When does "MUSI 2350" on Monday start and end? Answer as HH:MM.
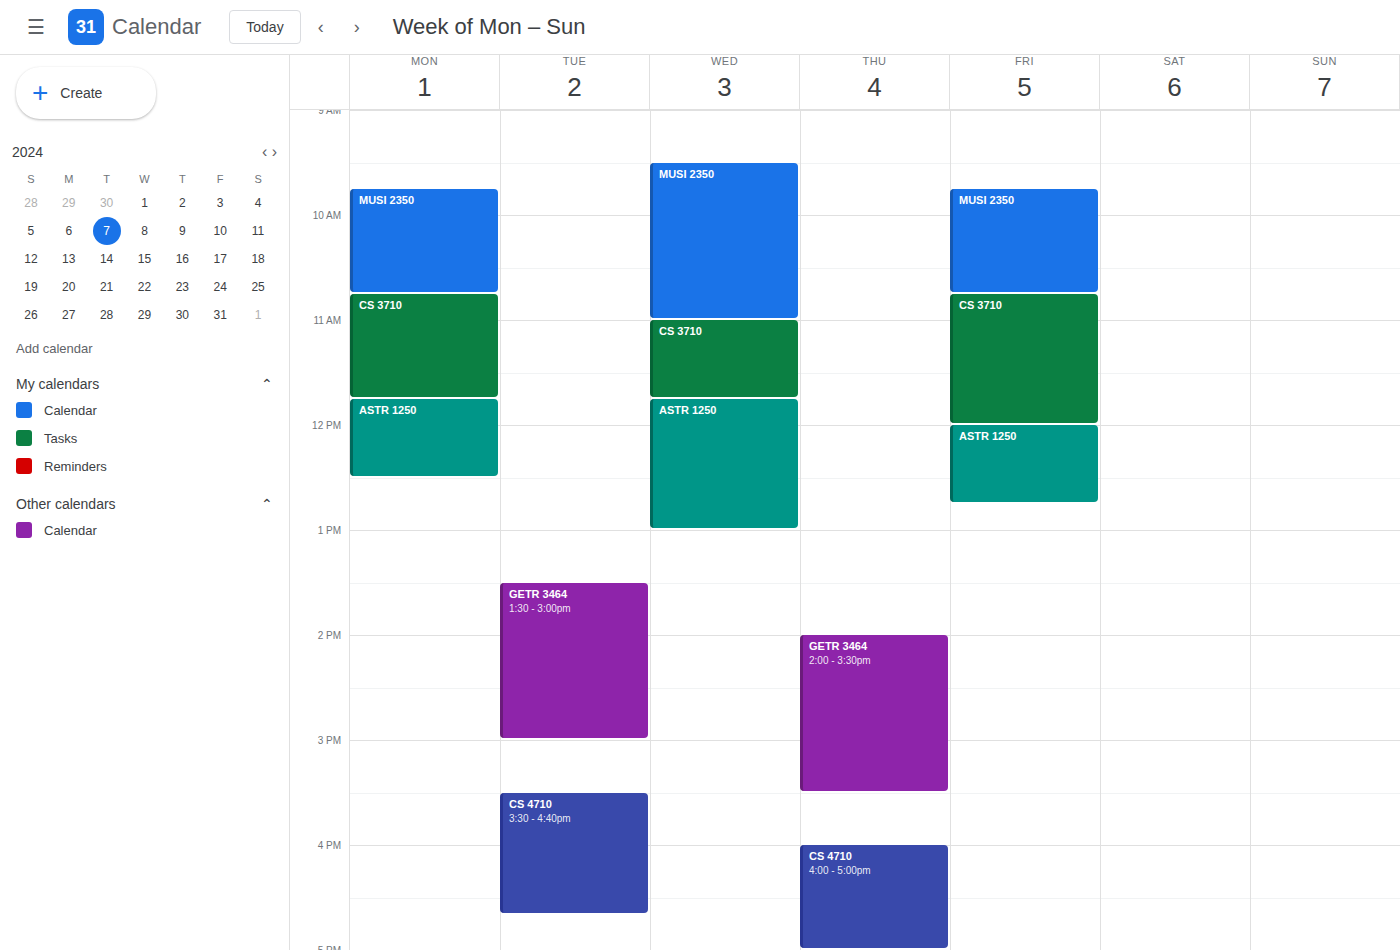
09:45 to 10:45